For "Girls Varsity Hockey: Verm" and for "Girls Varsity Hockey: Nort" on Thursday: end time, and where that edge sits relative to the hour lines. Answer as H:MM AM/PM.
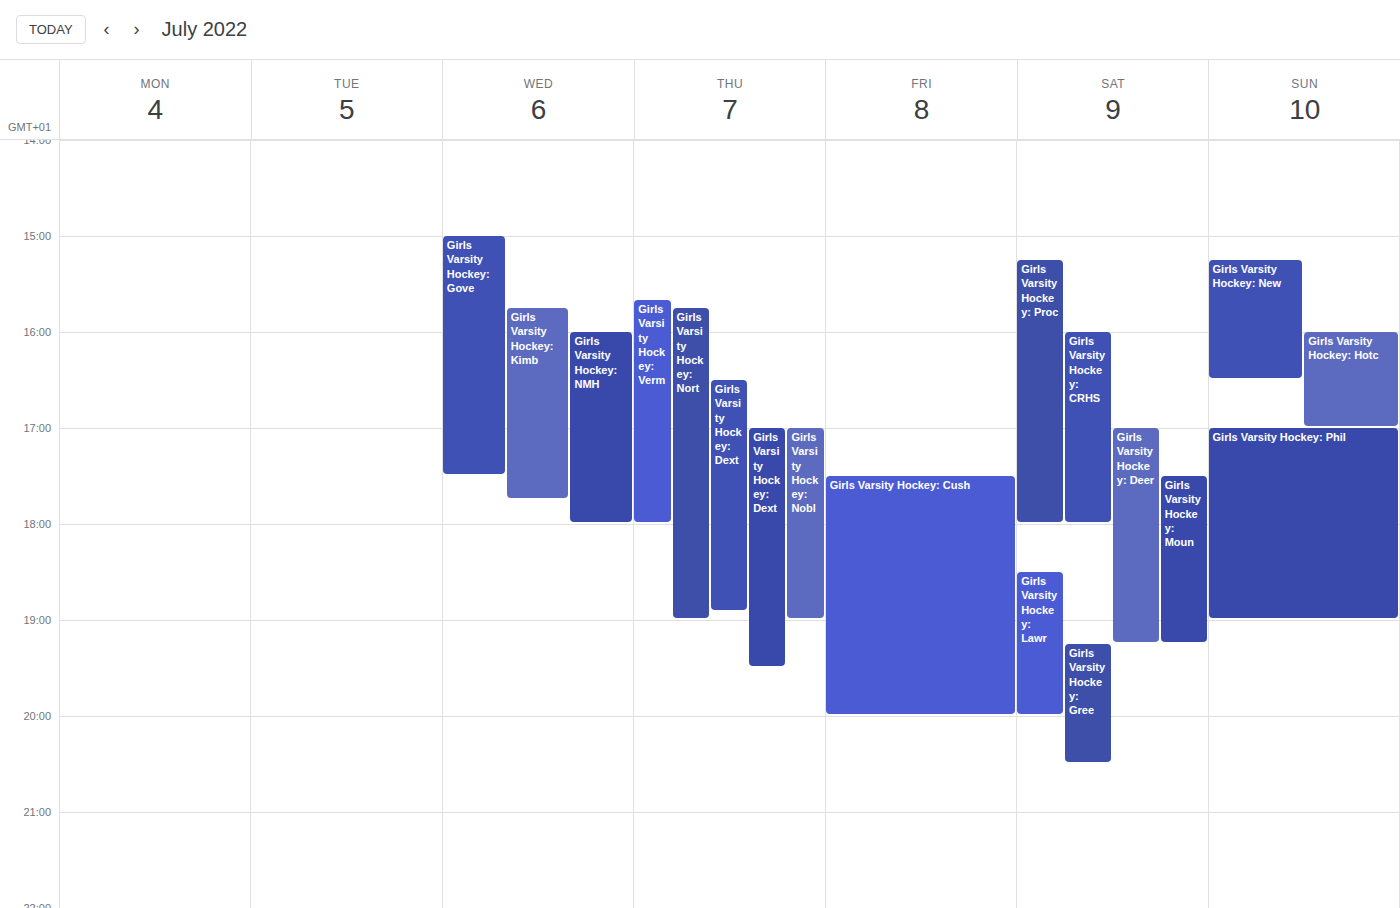
"Girls Varsity Hockey: Verm": 6:00 PM, exactly on the 6 PM line. "Girls Varsity Hockey: Nort": 7:00 PM, exactly on the 7 PM line.